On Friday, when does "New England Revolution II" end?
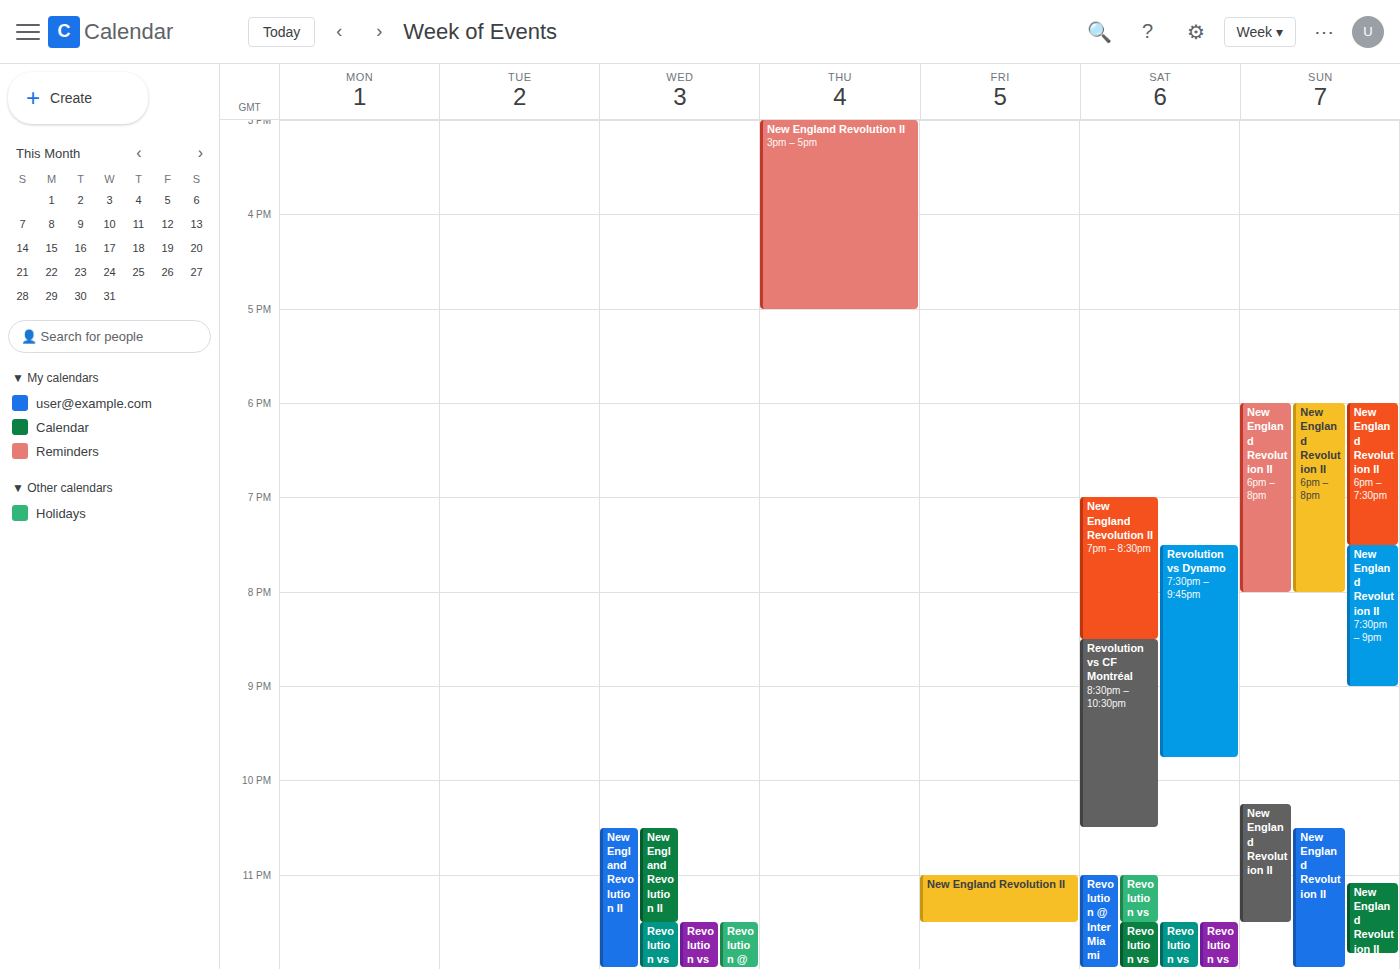
11:30 PM